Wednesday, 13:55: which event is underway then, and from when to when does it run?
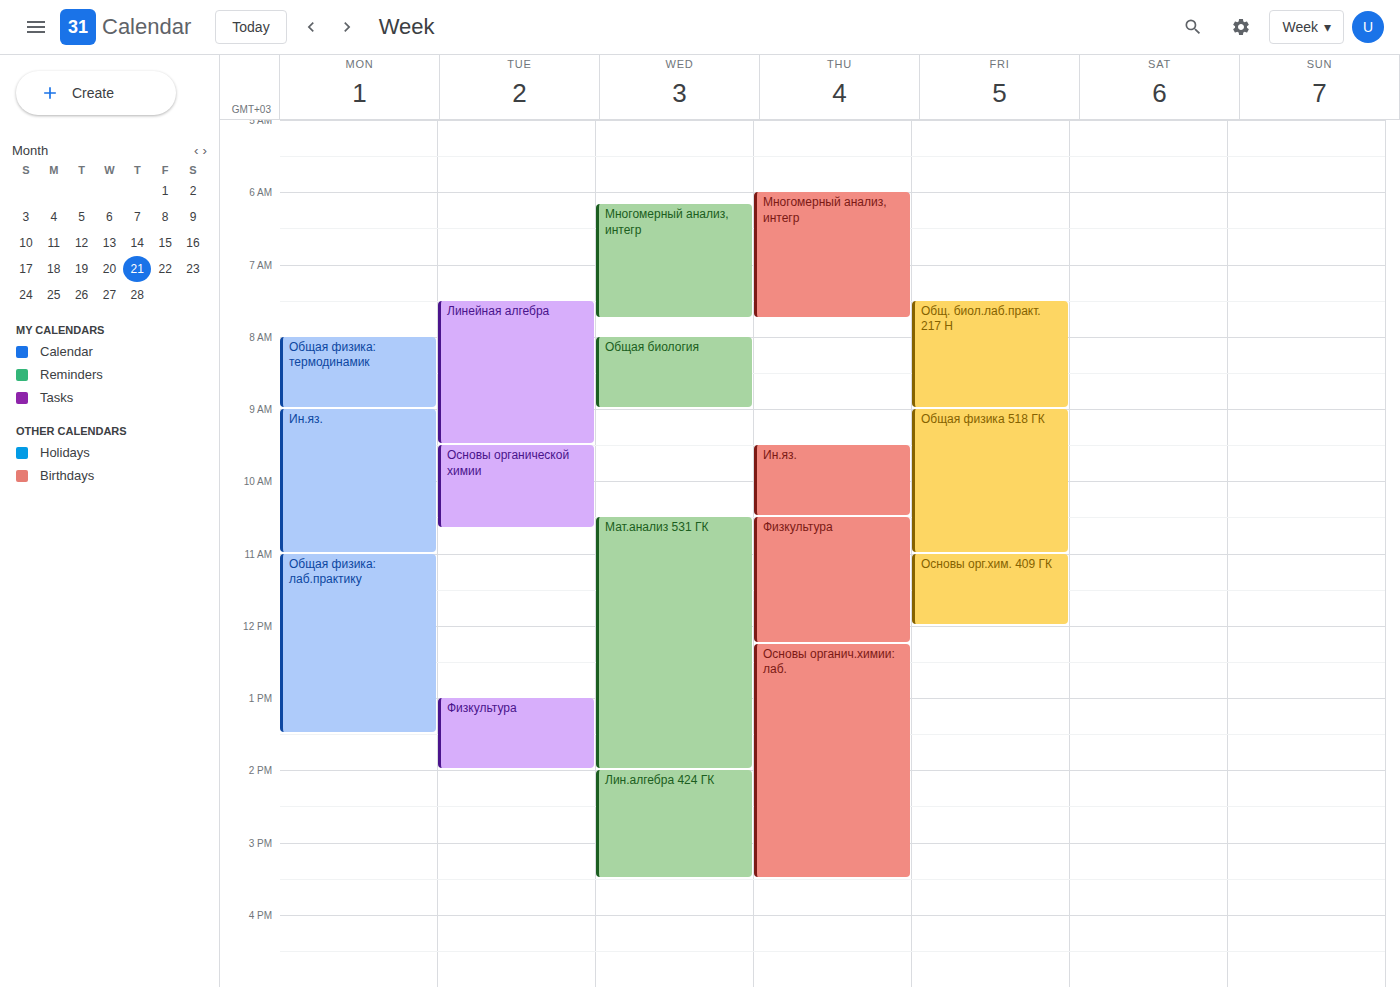
"Мат.анализ 531 ГК", 10:30 to 14:00